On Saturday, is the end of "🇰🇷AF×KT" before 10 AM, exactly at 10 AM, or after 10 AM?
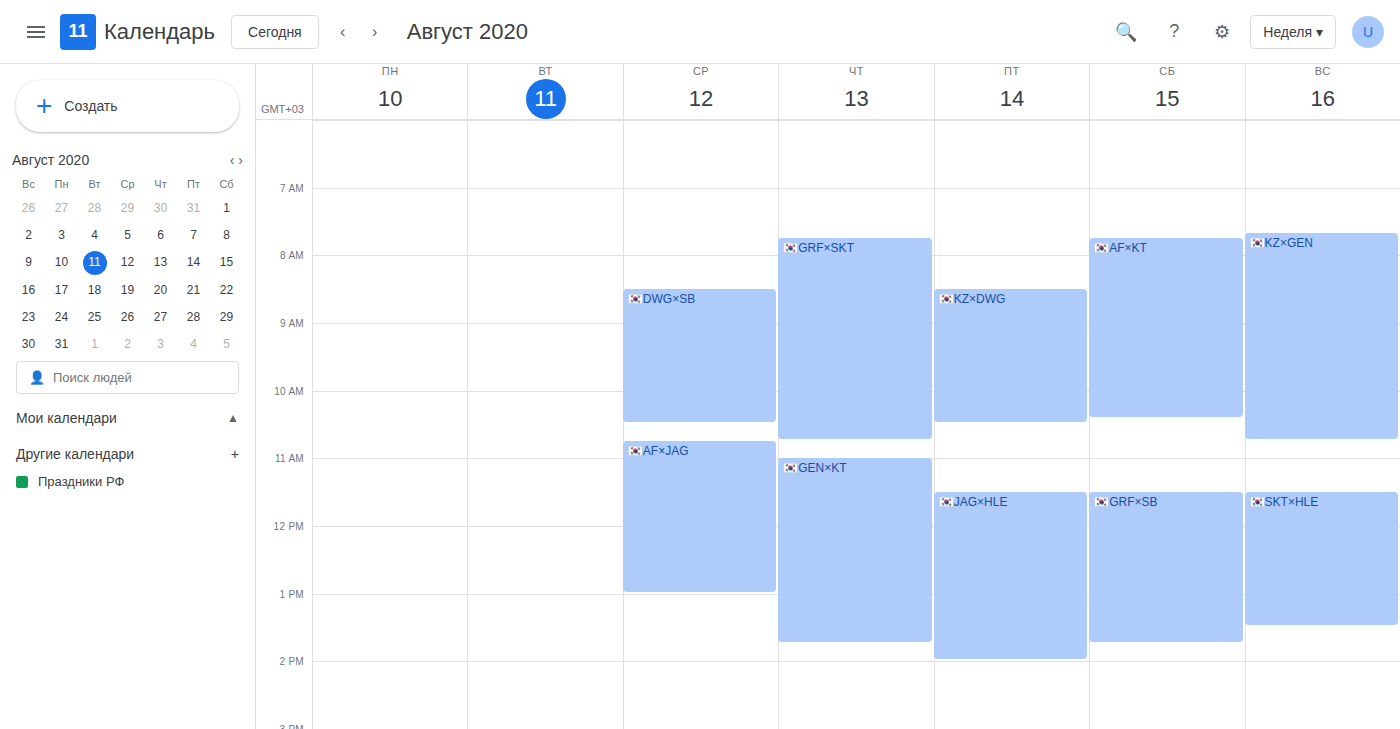
10:25 AM -- after 10 AM, 25 minutes below the 10 AM line.